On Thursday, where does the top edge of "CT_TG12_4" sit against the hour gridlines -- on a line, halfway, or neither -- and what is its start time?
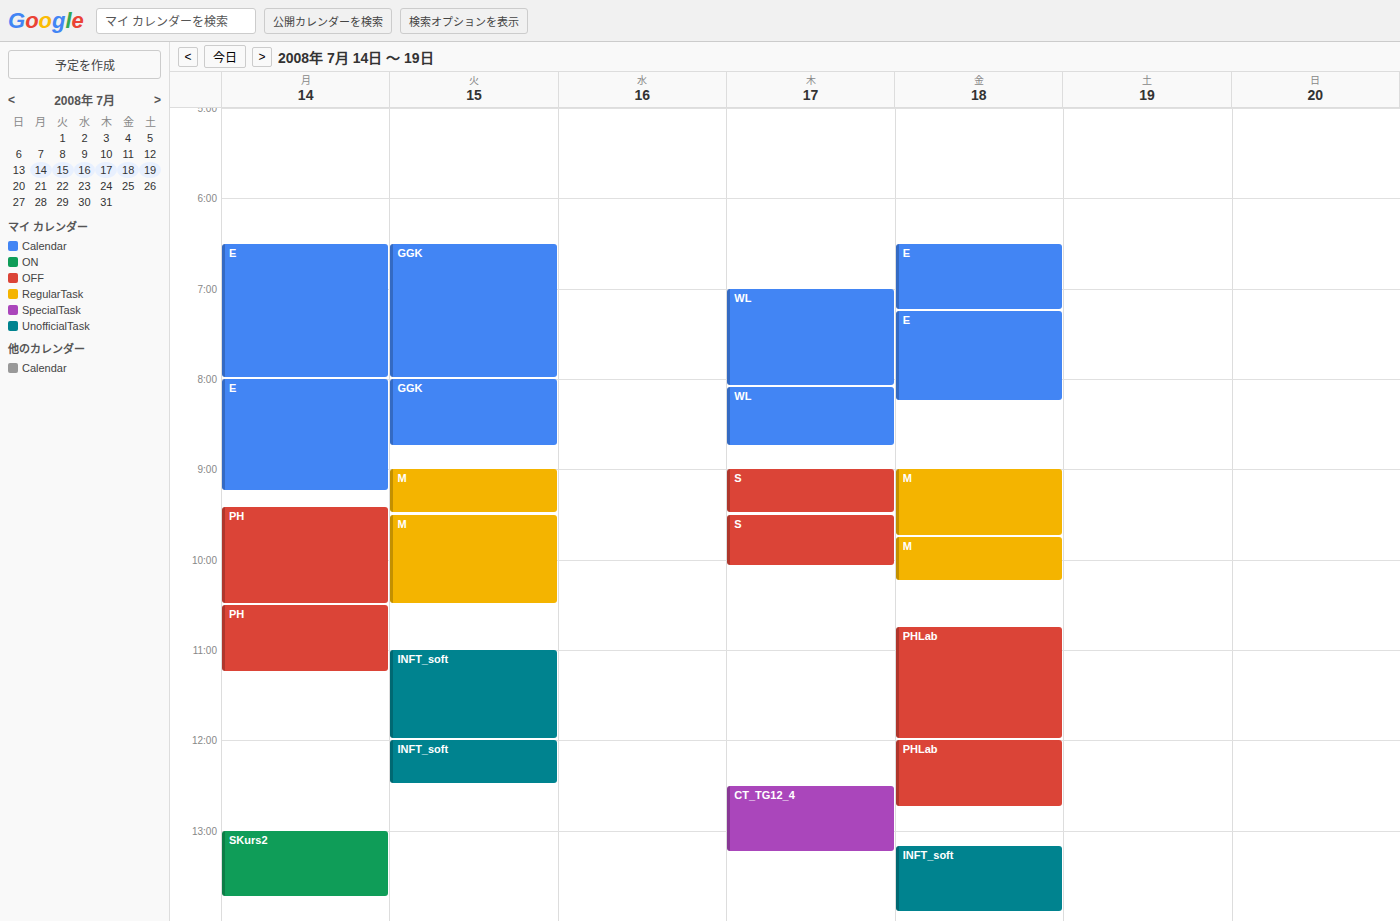
12:30 -- halfway between the 12:00 and 13:00 lines.